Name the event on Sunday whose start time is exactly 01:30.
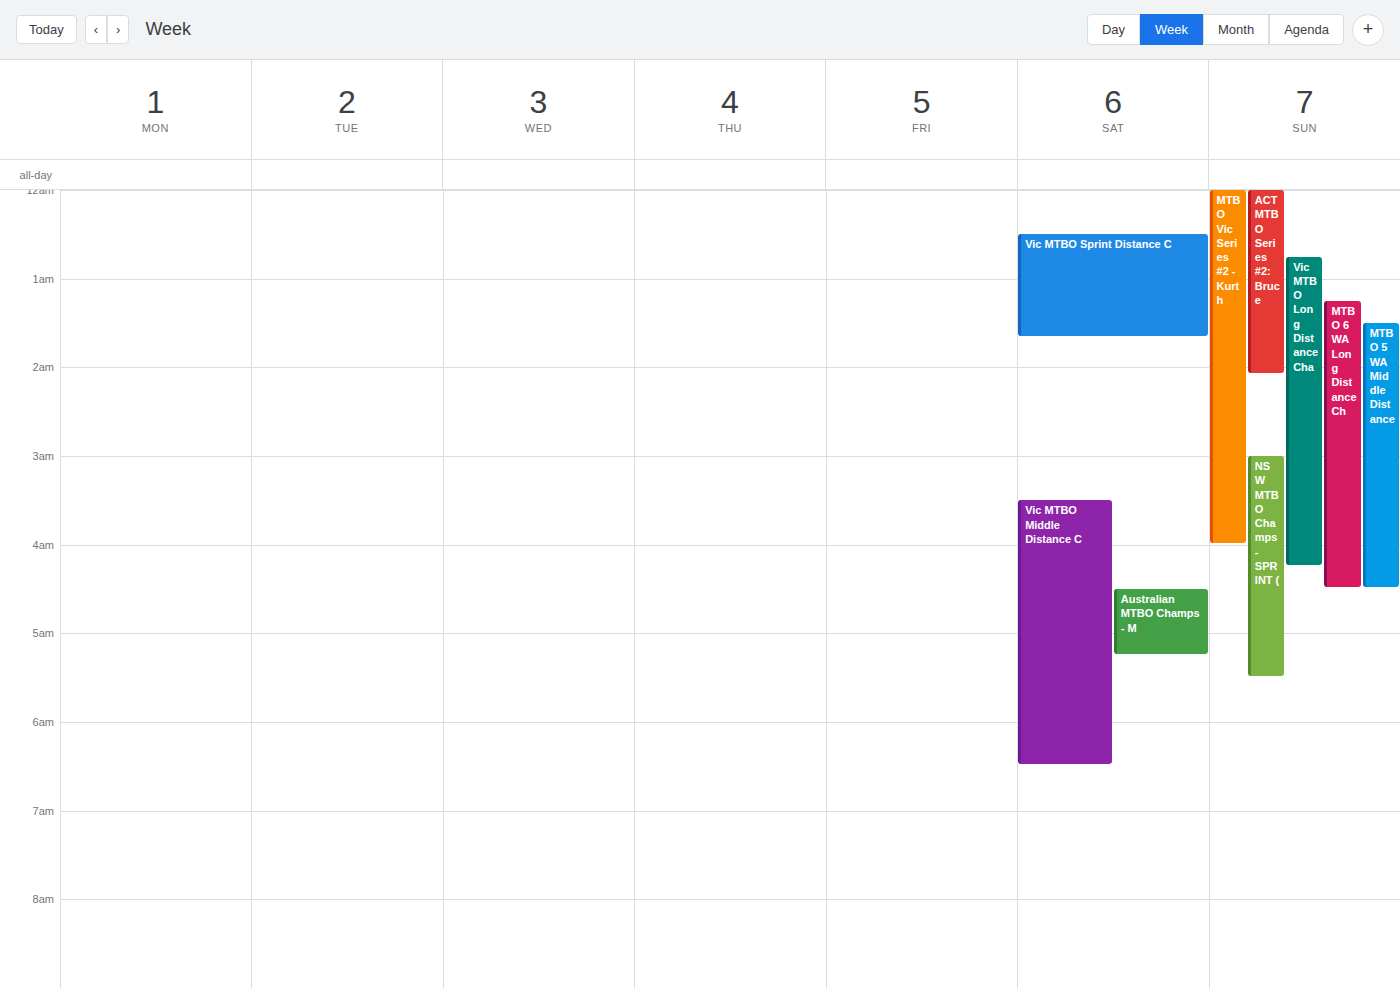
"MTBO 5 WA Middle Distance"